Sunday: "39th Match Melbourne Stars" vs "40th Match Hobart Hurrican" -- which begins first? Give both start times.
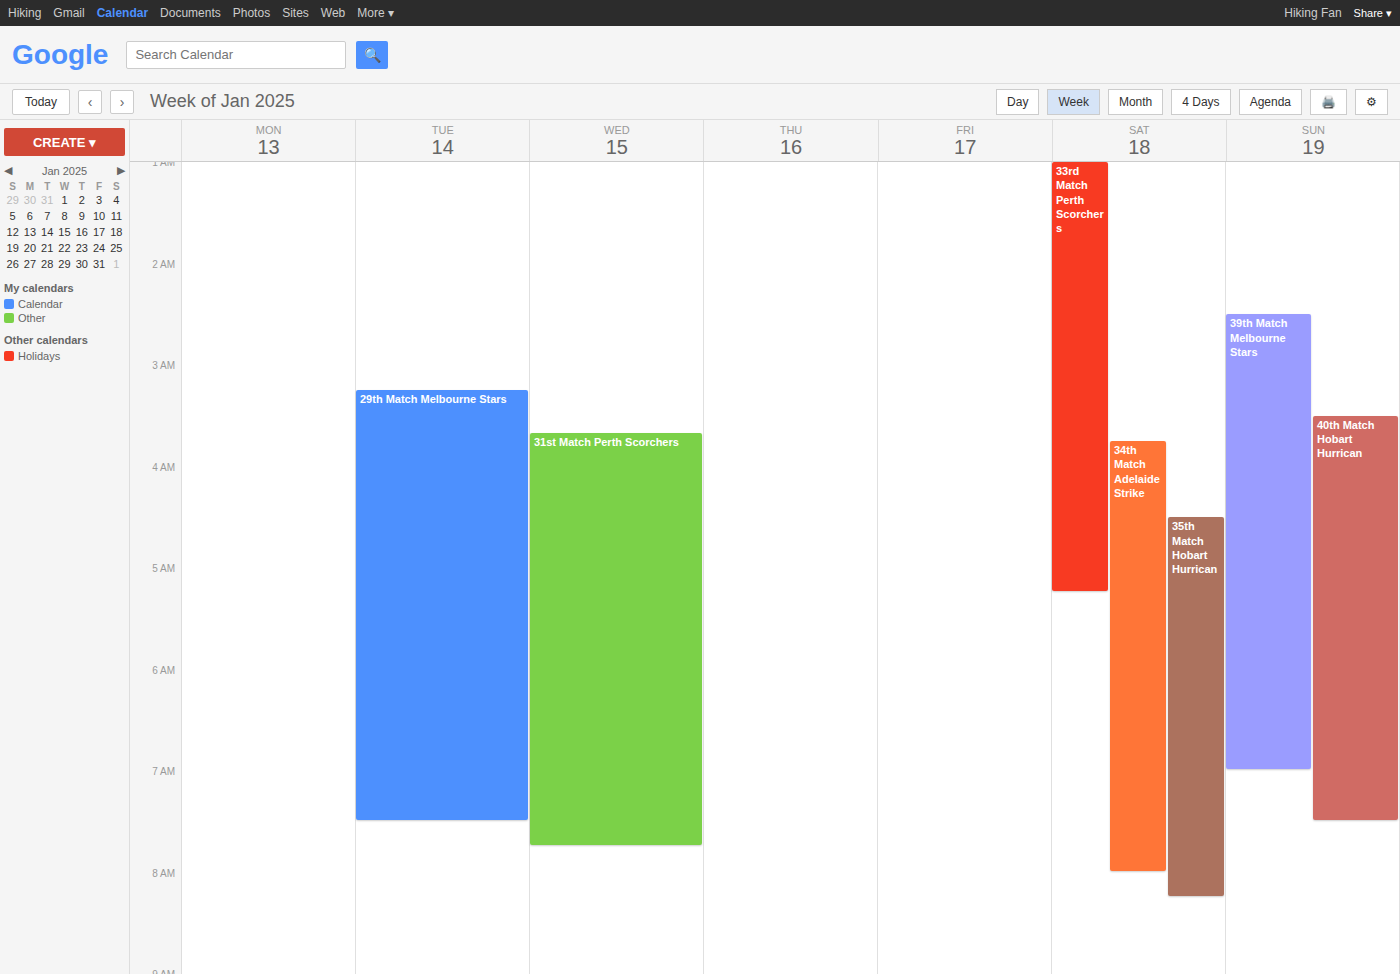
"39th Match Melbourne Stars" 2:30 AM; "40th Match Hobart Hurrican" 3:30 AM.